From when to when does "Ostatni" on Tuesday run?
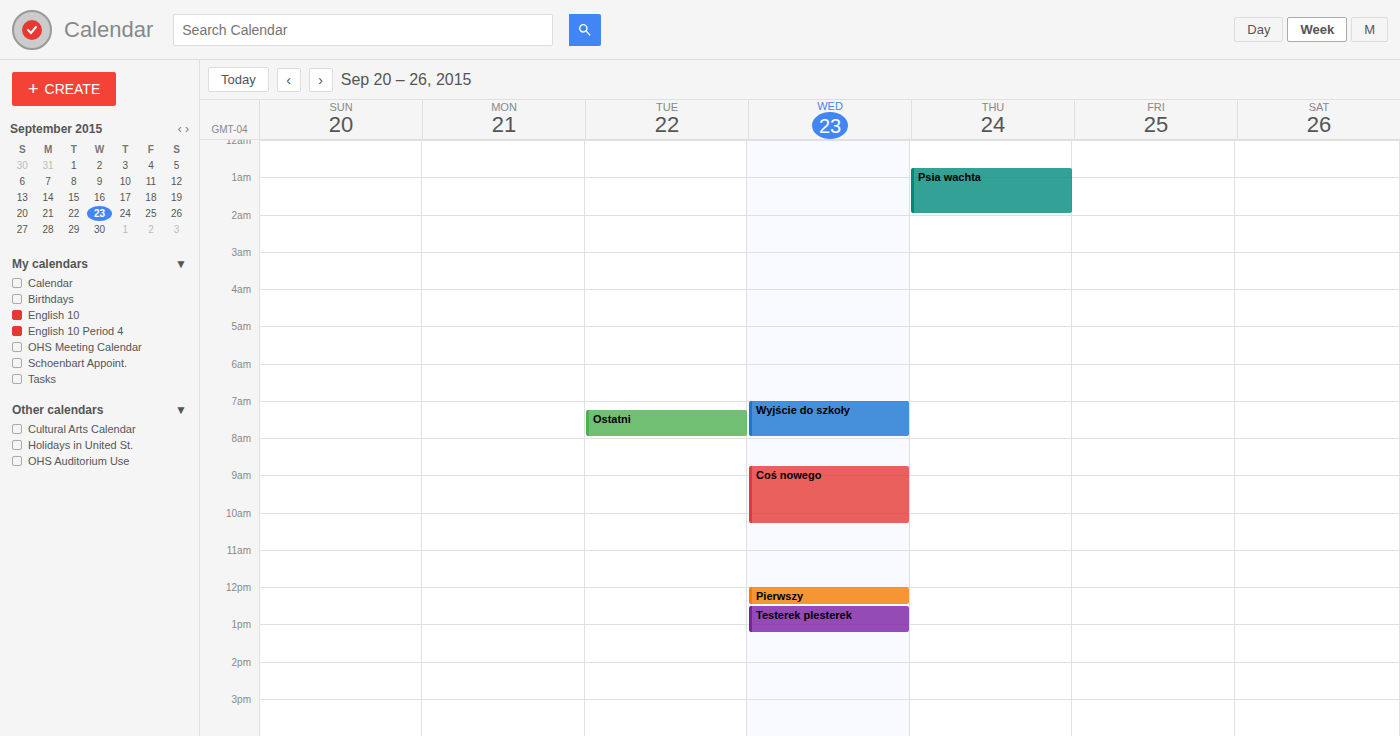
07:15 to 08:00